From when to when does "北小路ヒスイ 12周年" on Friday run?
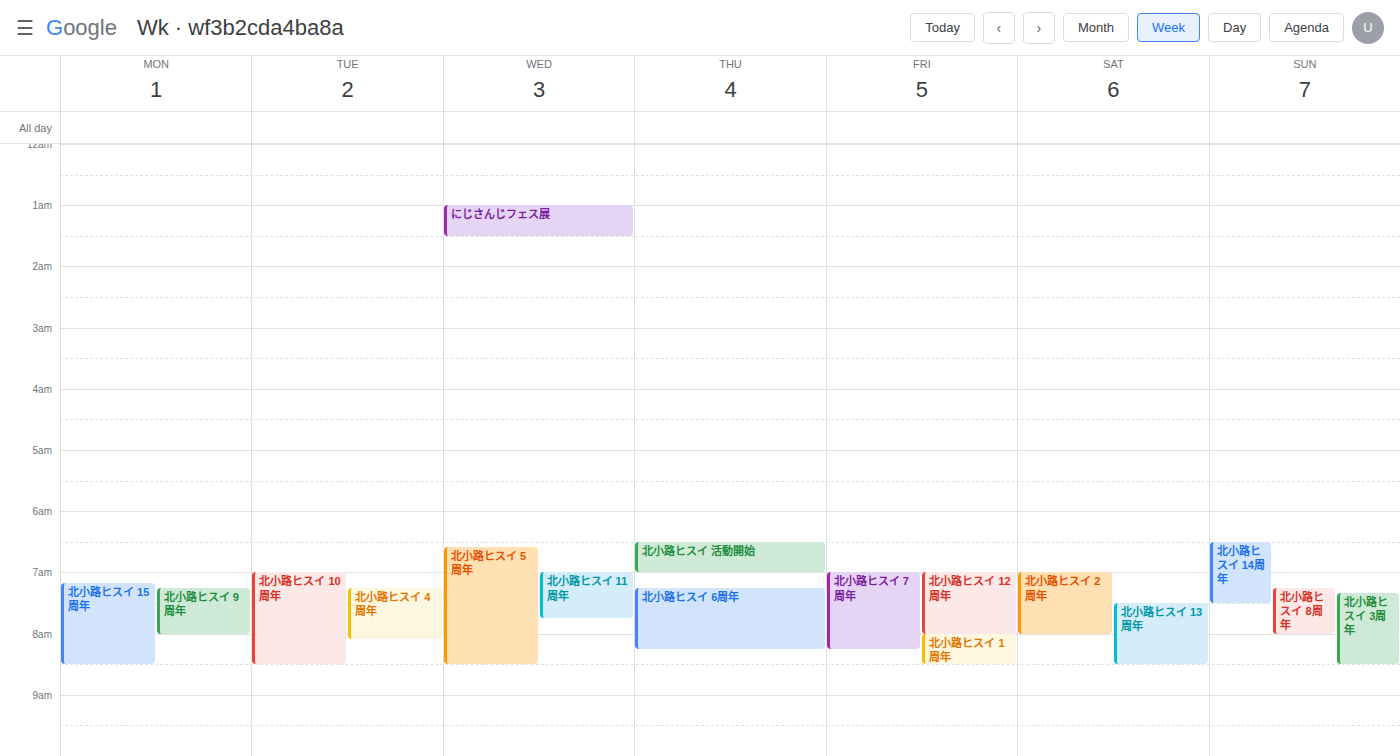
7:00 AM to 8:00 AM